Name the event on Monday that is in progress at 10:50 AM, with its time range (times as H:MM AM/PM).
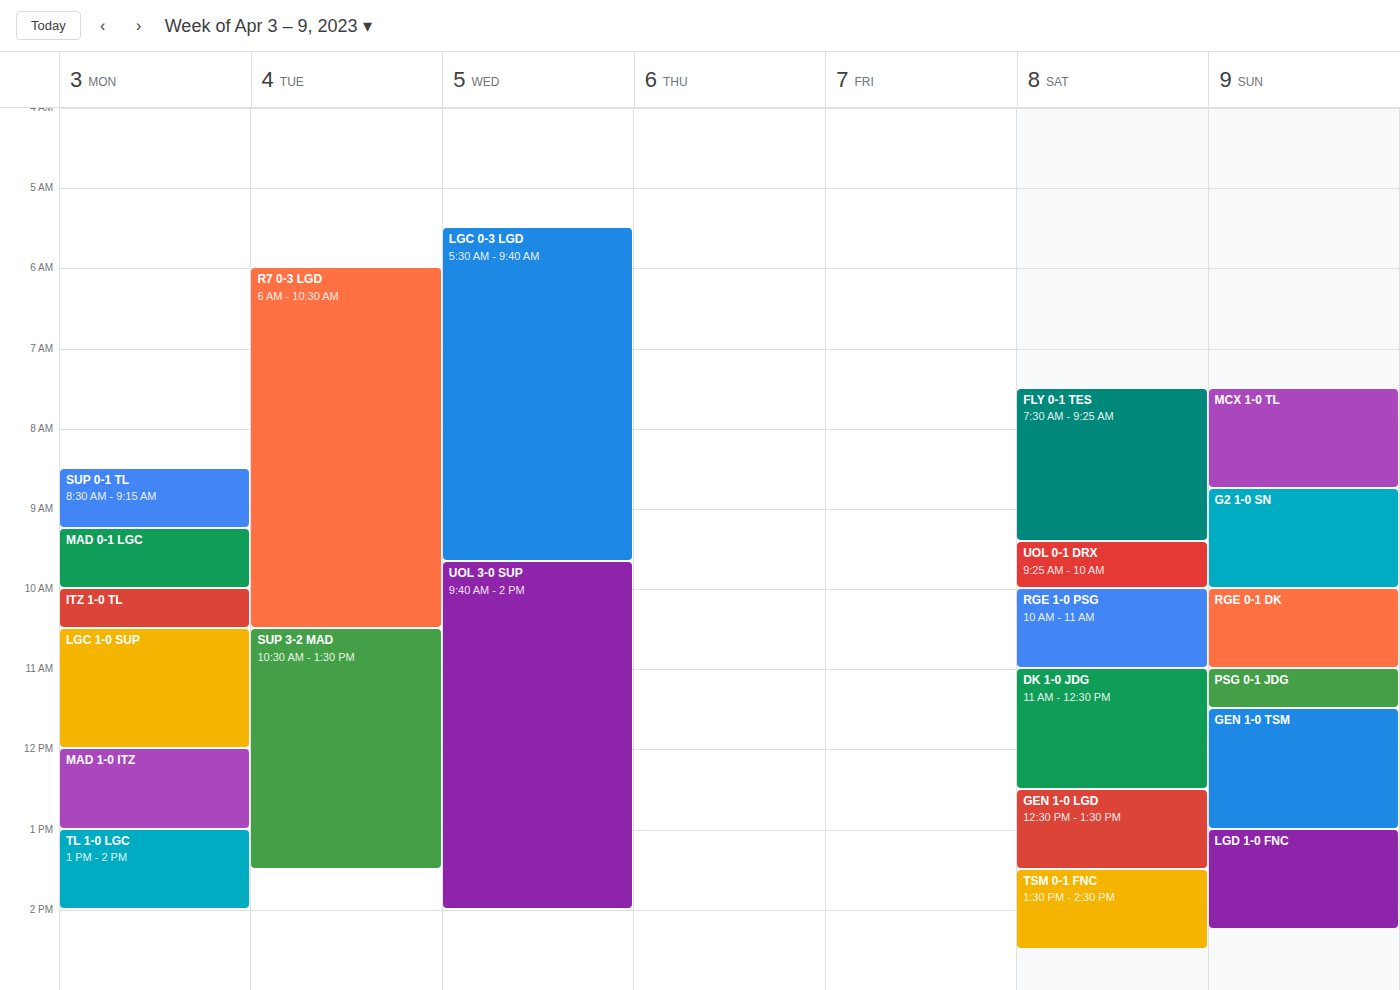
"LGC 1-0 SUP", 10:30 AM to 12:00 PM